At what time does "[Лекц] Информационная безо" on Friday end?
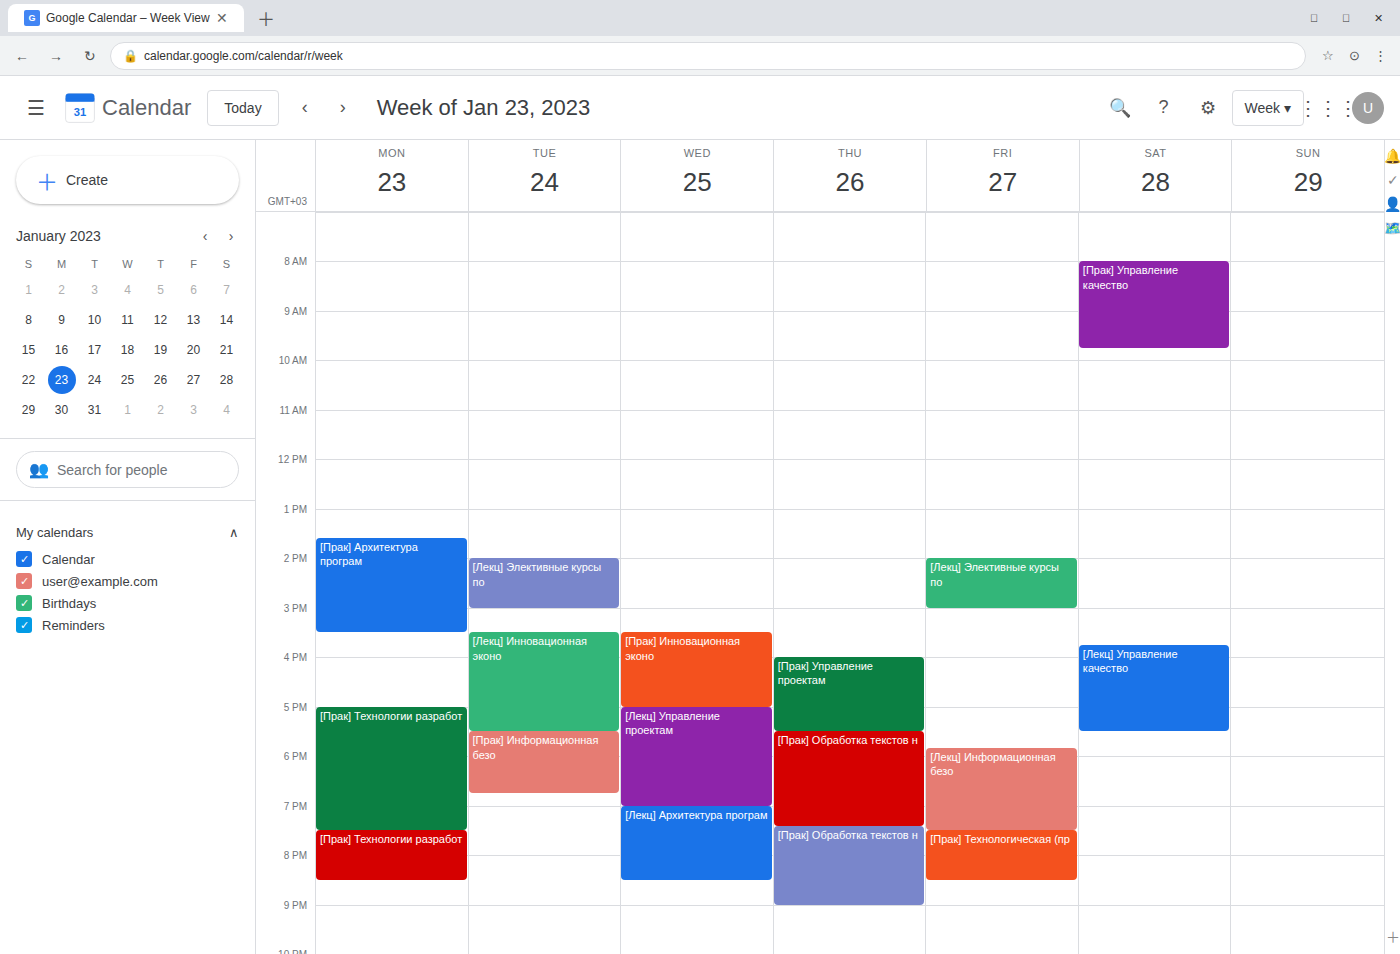
19:30